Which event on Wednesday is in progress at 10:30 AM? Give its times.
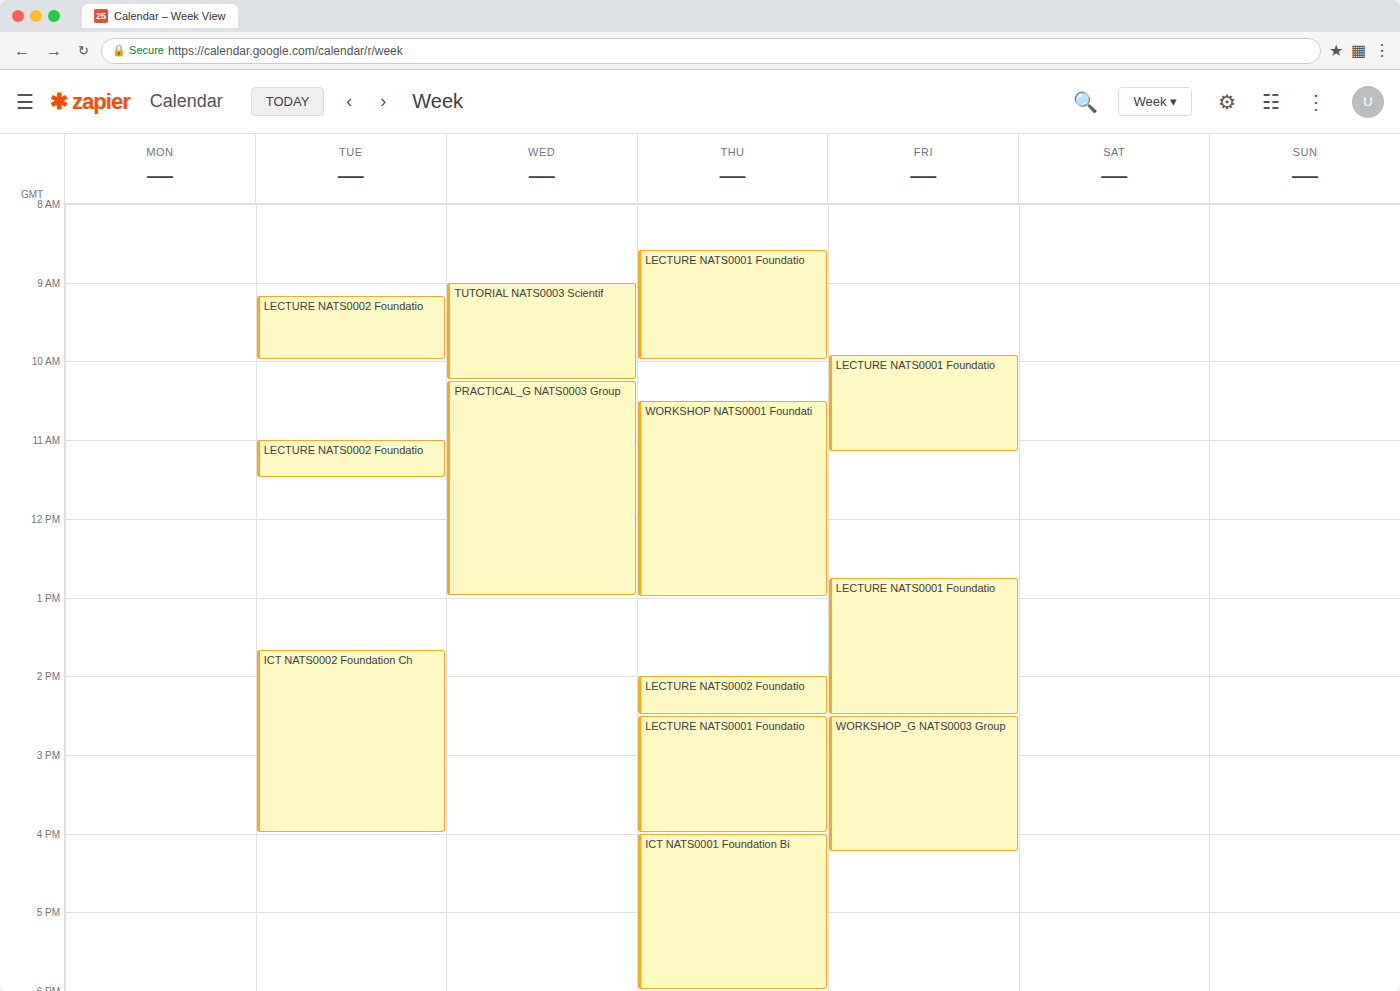
"PRACTICAL_G NATS0003 Group", 10:15 AM to 1:00 PM